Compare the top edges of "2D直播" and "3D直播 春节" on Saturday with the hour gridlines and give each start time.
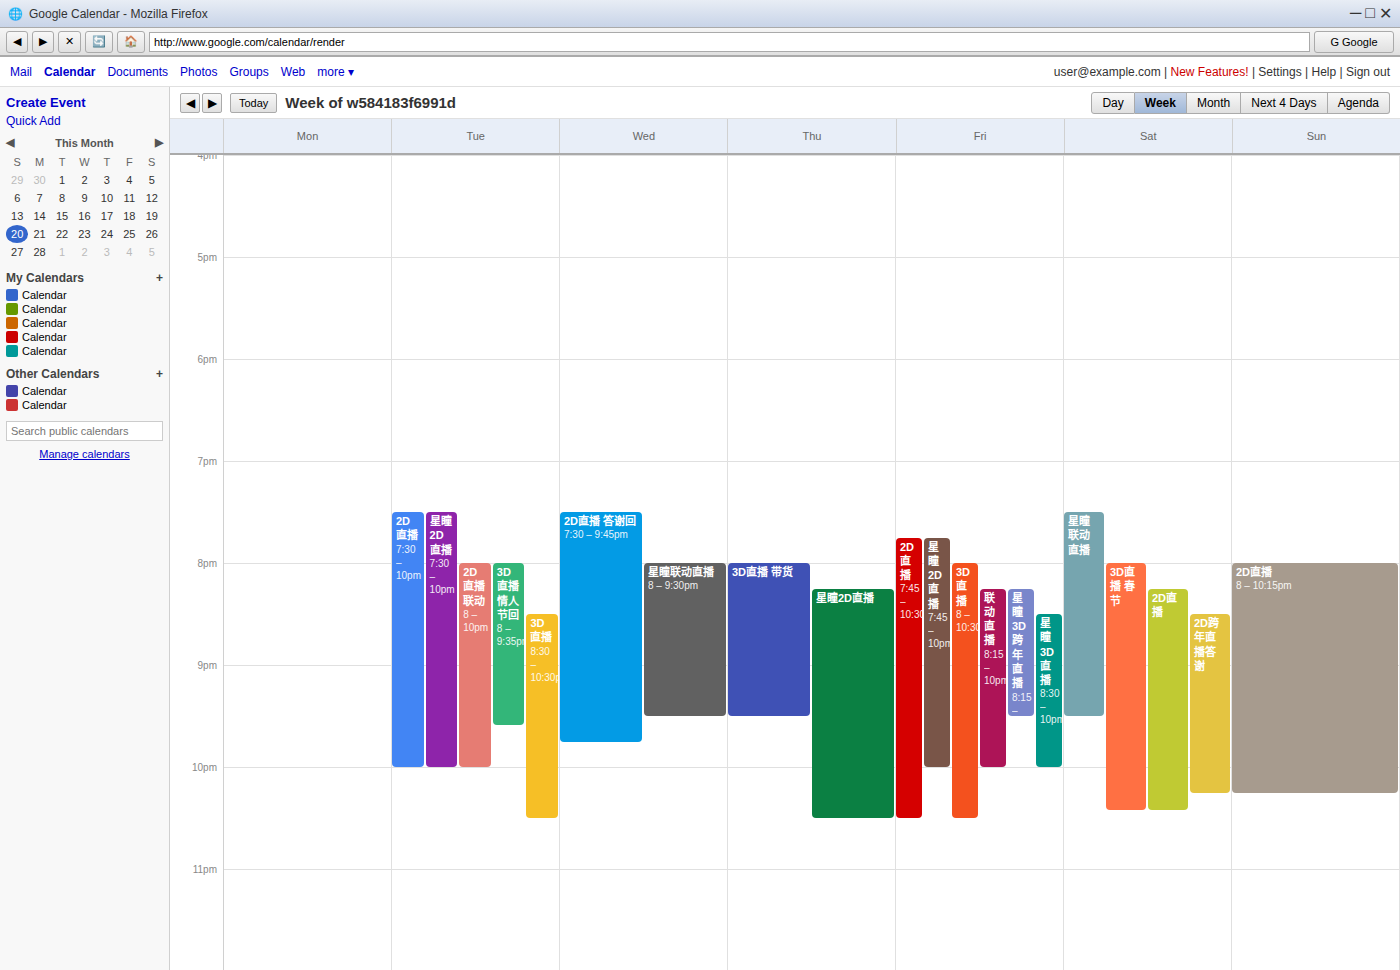
"2D直播": 8:15 PM, neither: a quarter of the way from the 8 PM line to the 9 PM line. "3D直播 春节": 8:00 PM, exactly on the 8 PM line.